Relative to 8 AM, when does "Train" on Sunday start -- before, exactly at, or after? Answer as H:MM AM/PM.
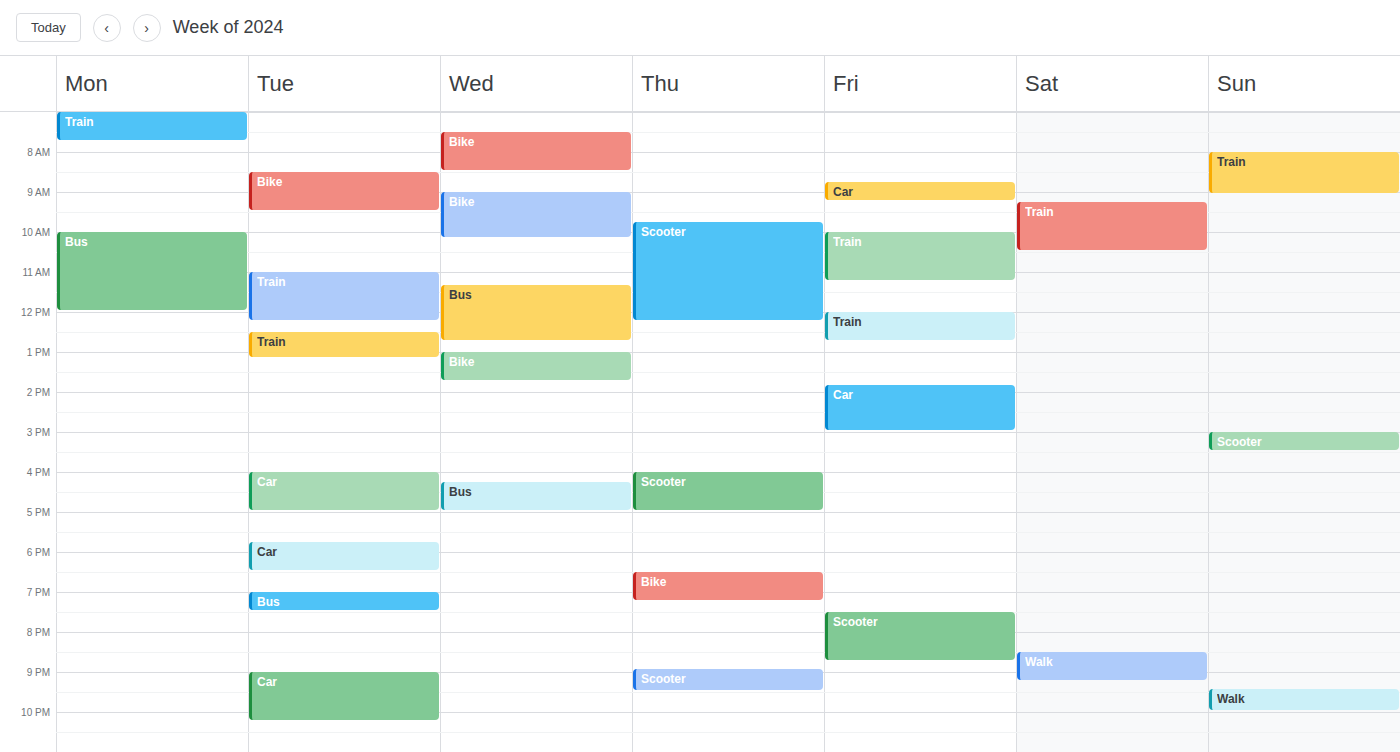
8:00 AM -- exactly at 8 AM, on the 8 AM line.